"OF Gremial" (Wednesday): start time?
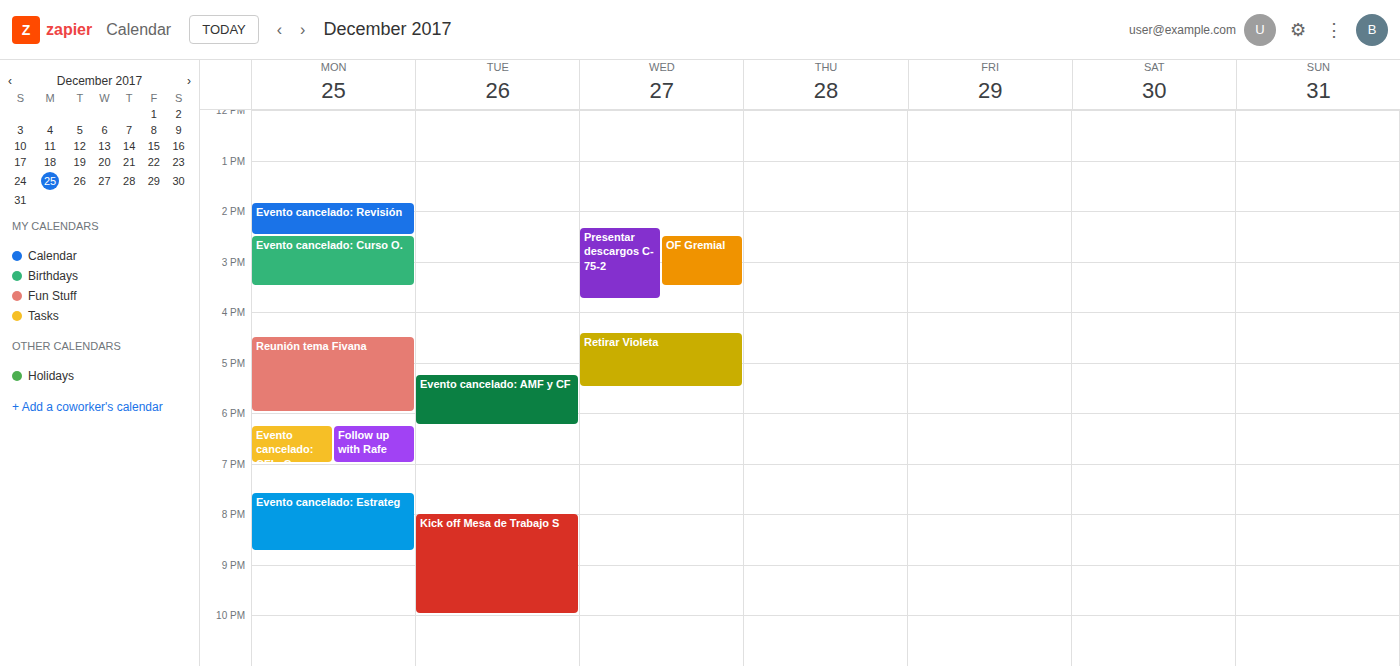
2:30 PM